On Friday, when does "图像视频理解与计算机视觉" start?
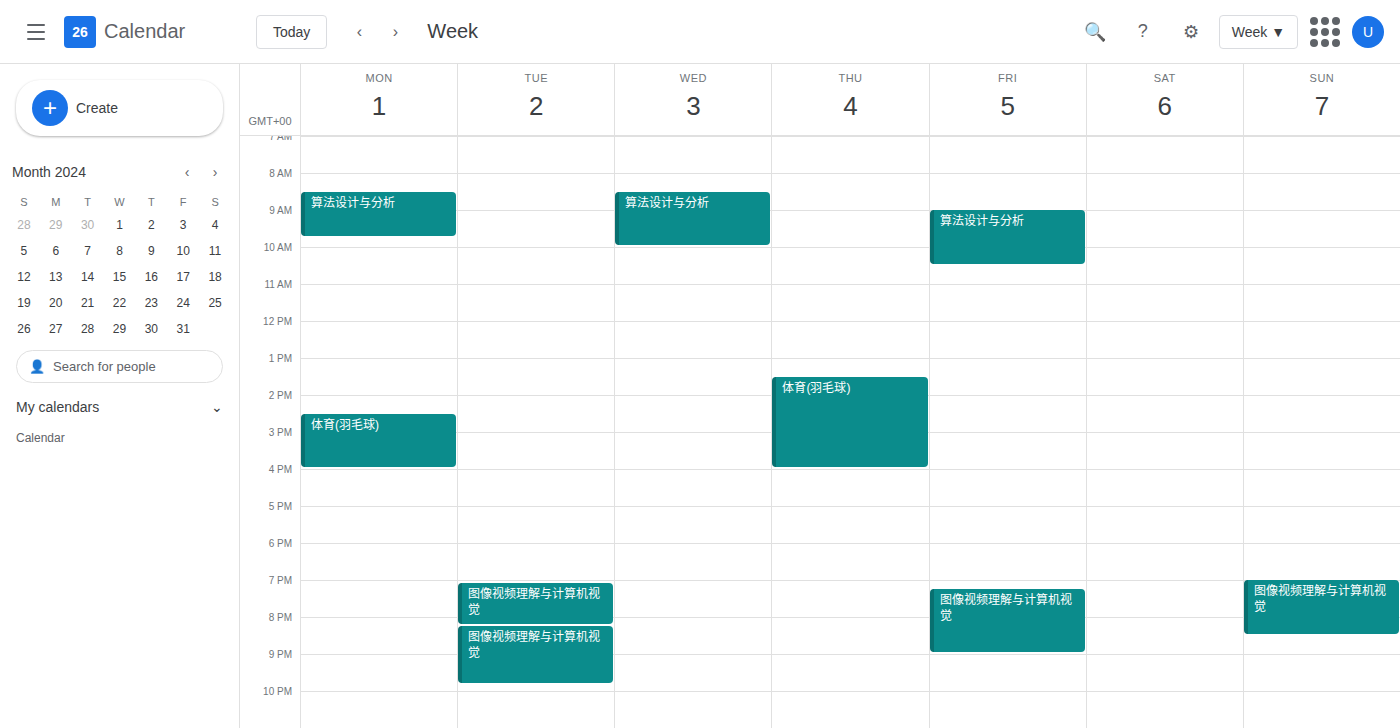
7:15 PM